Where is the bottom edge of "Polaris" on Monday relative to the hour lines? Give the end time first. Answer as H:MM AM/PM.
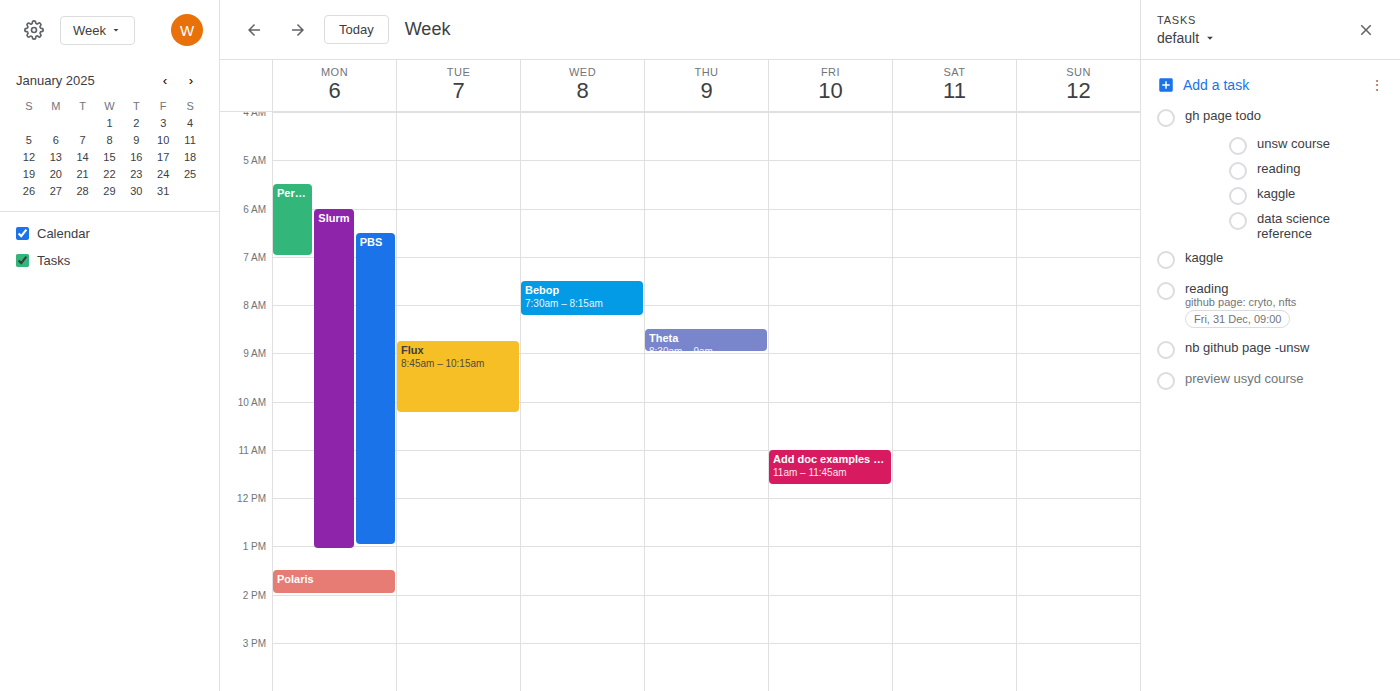
2:00 PM -- exactly on the 2 PM line.